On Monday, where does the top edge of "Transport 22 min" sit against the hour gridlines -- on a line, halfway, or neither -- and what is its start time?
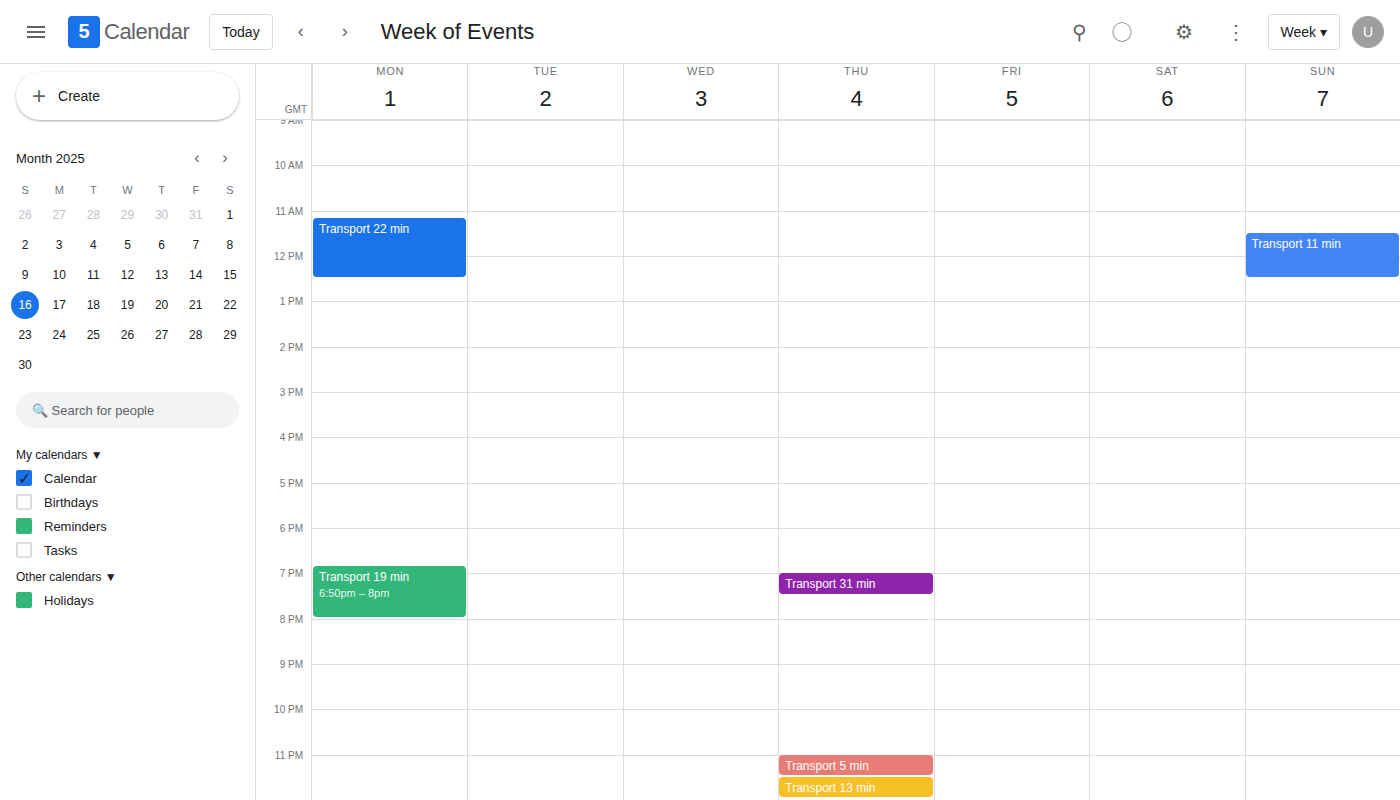
11:10 AM -- neither: 10 minutes below the 11 AM line and 50 minutes above the 12 PM line.